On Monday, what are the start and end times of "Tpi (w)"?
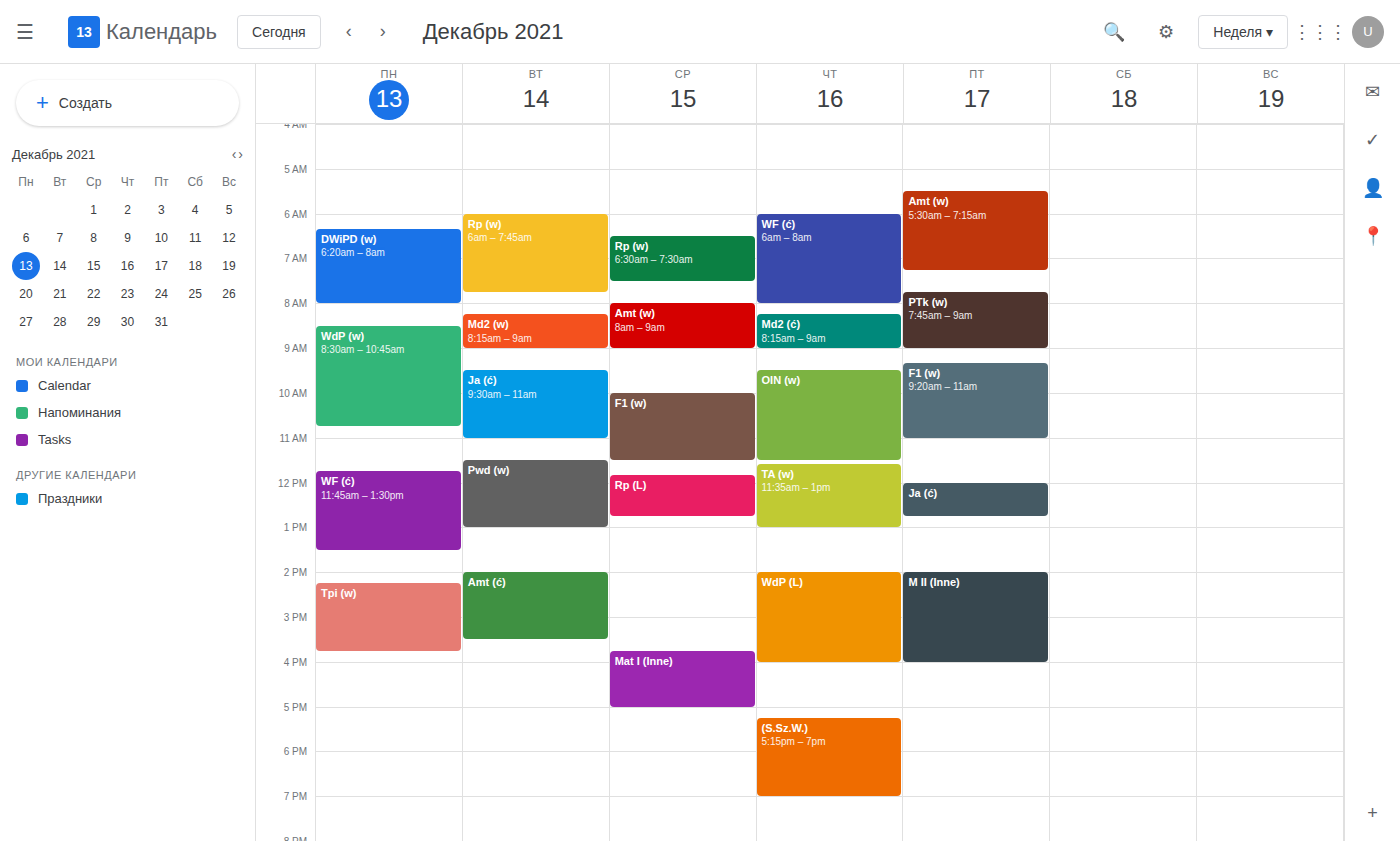
14:15 to 15:45